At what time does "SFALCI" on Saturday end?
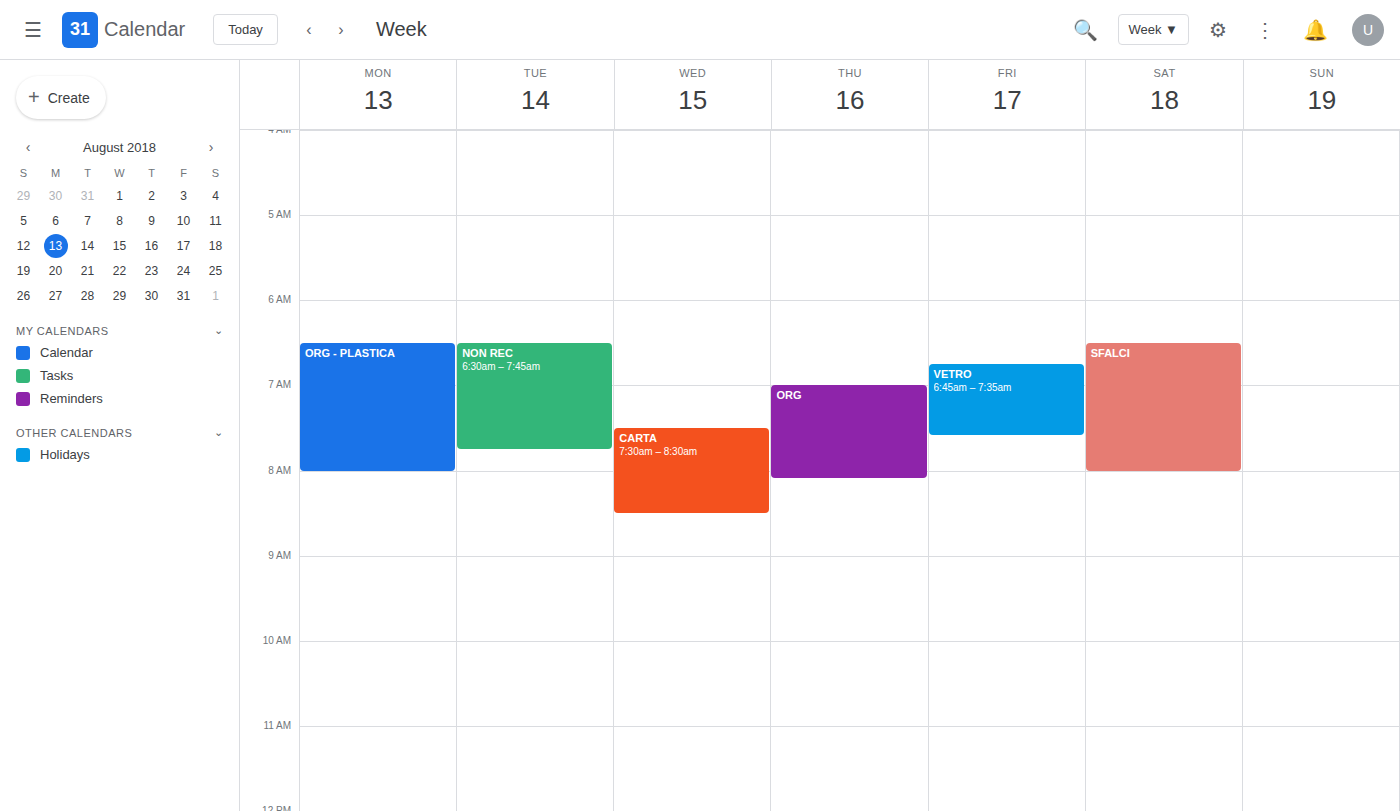
8:00 AM